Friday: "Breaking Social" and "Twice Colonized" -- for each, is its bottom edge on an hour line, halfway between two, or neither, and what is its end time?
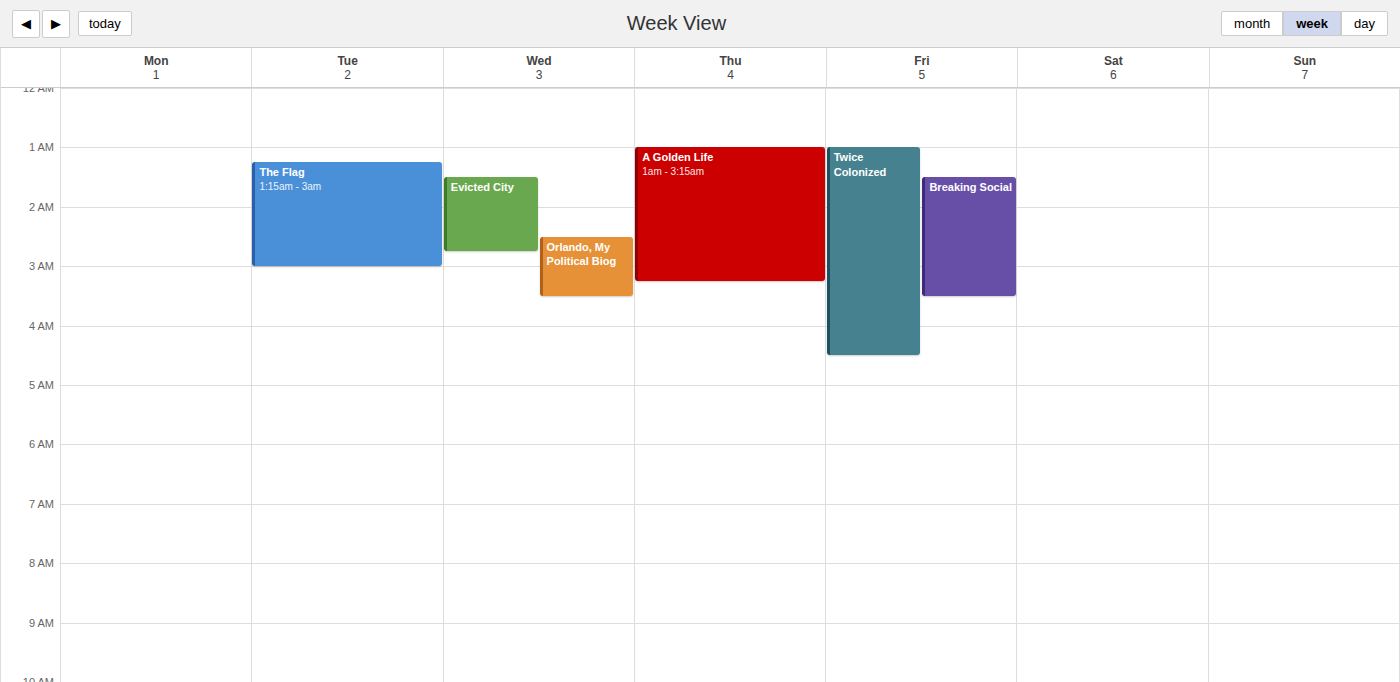
"Breaking Social": 3:30 AM, halfway between the 3 AM and 4 AM lines. "Twice Colonized": 4:30 AM, halfway between the 4 AM and 5 AM lines.